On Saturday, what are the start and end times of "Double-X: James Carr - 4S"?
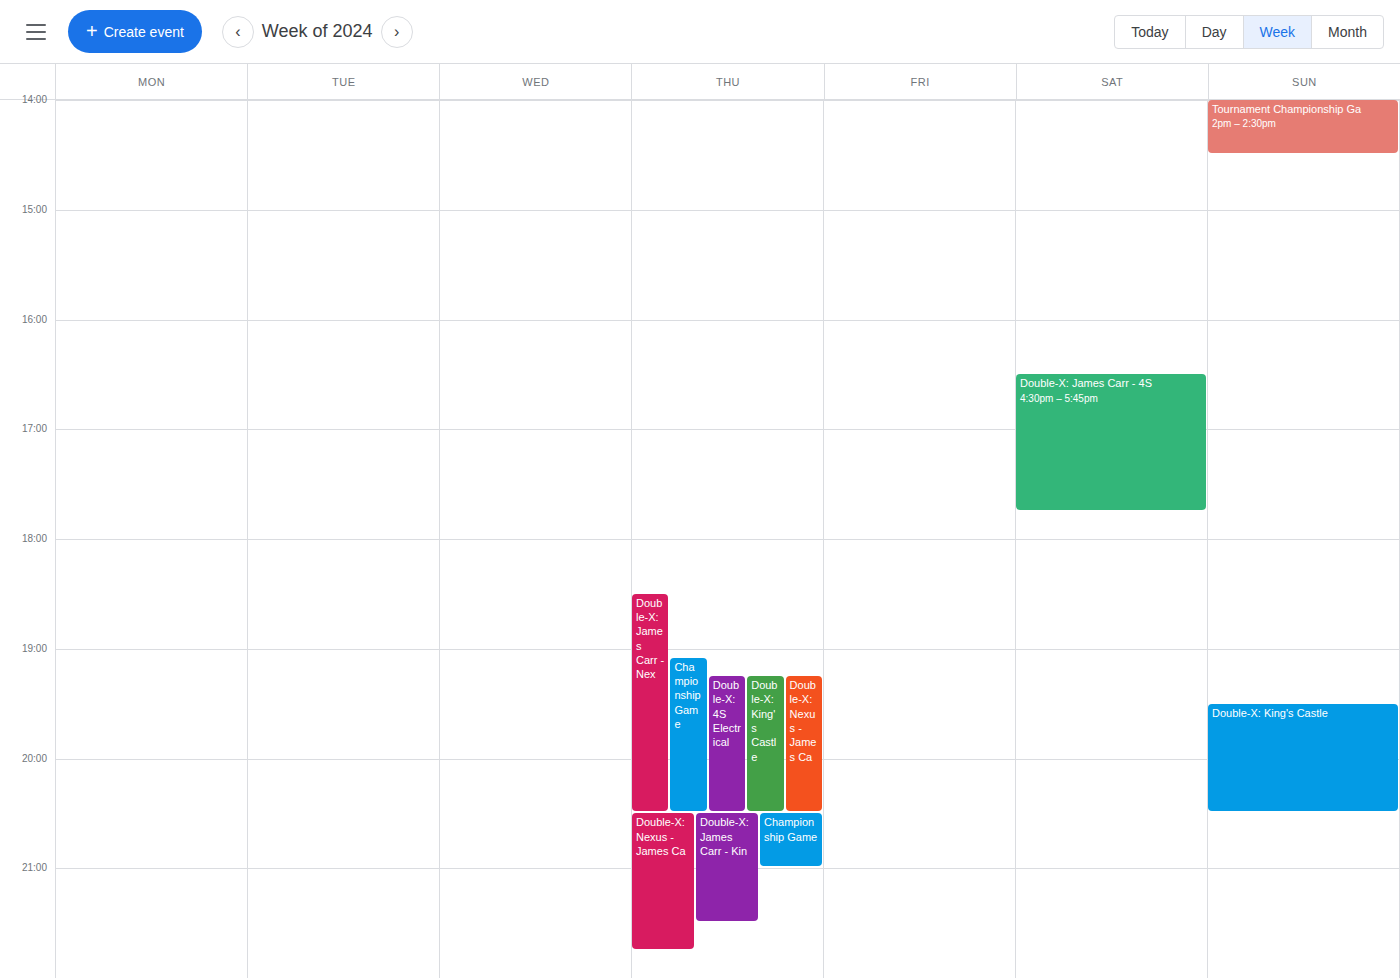
4:30 PM to 5:45 PM